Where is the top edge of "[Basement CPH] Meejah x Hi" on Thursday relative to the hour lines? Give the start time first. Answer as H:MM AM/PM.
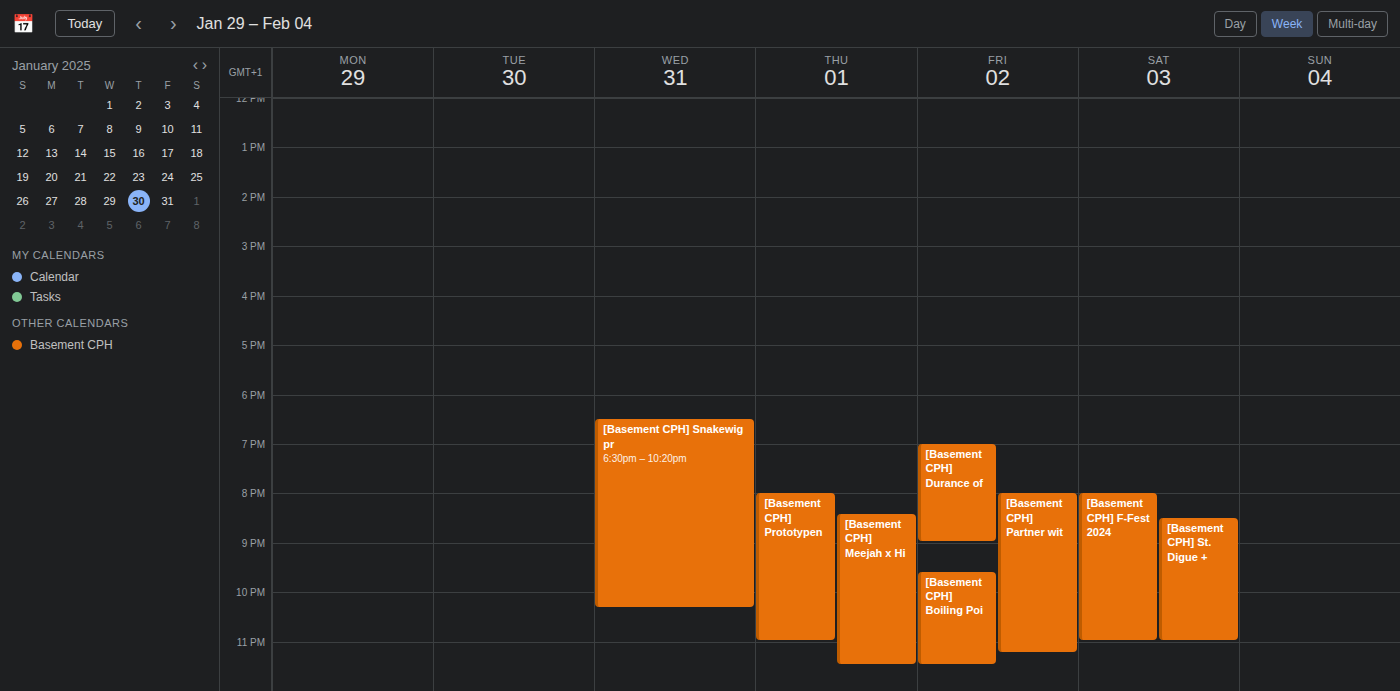
8:25 PM -- neither: 25 minutes below the 8 PM line and 35 minutes above the 9 PM line.